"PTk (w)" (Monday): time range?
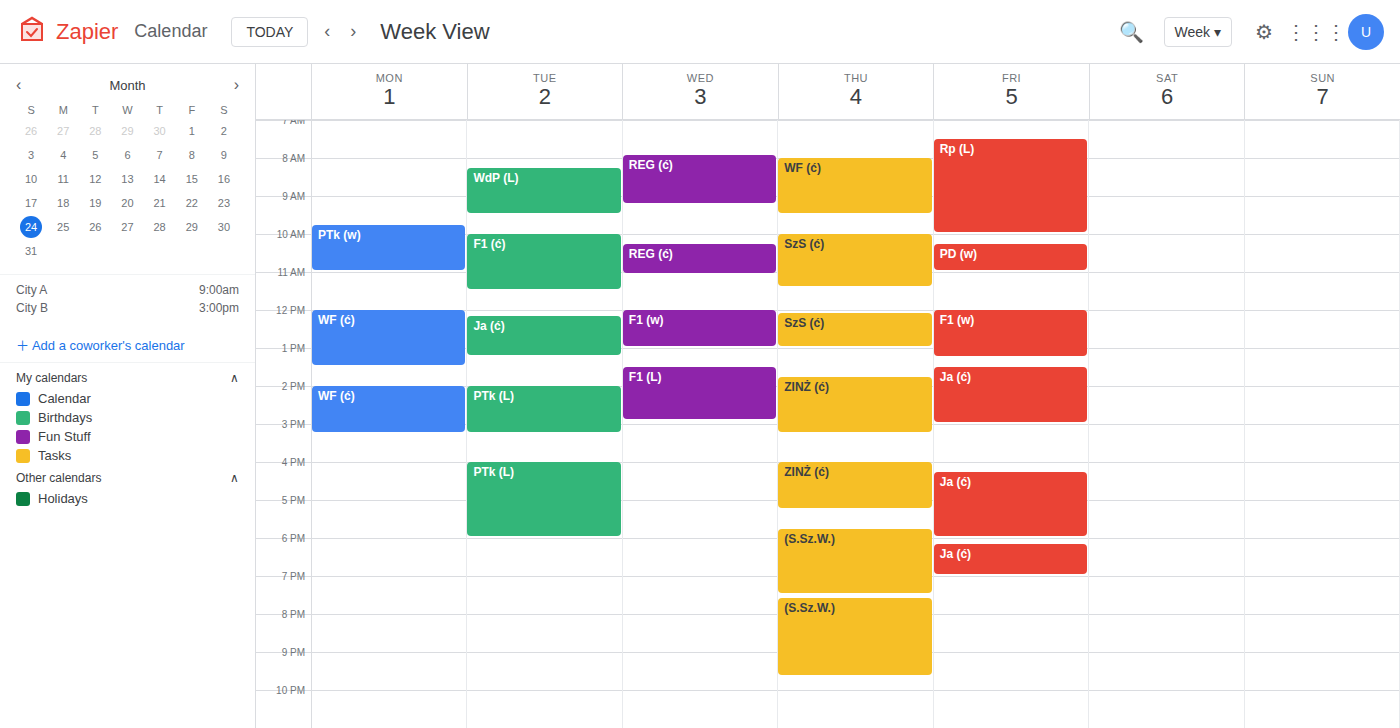
9:45 AM to 11:00 AM